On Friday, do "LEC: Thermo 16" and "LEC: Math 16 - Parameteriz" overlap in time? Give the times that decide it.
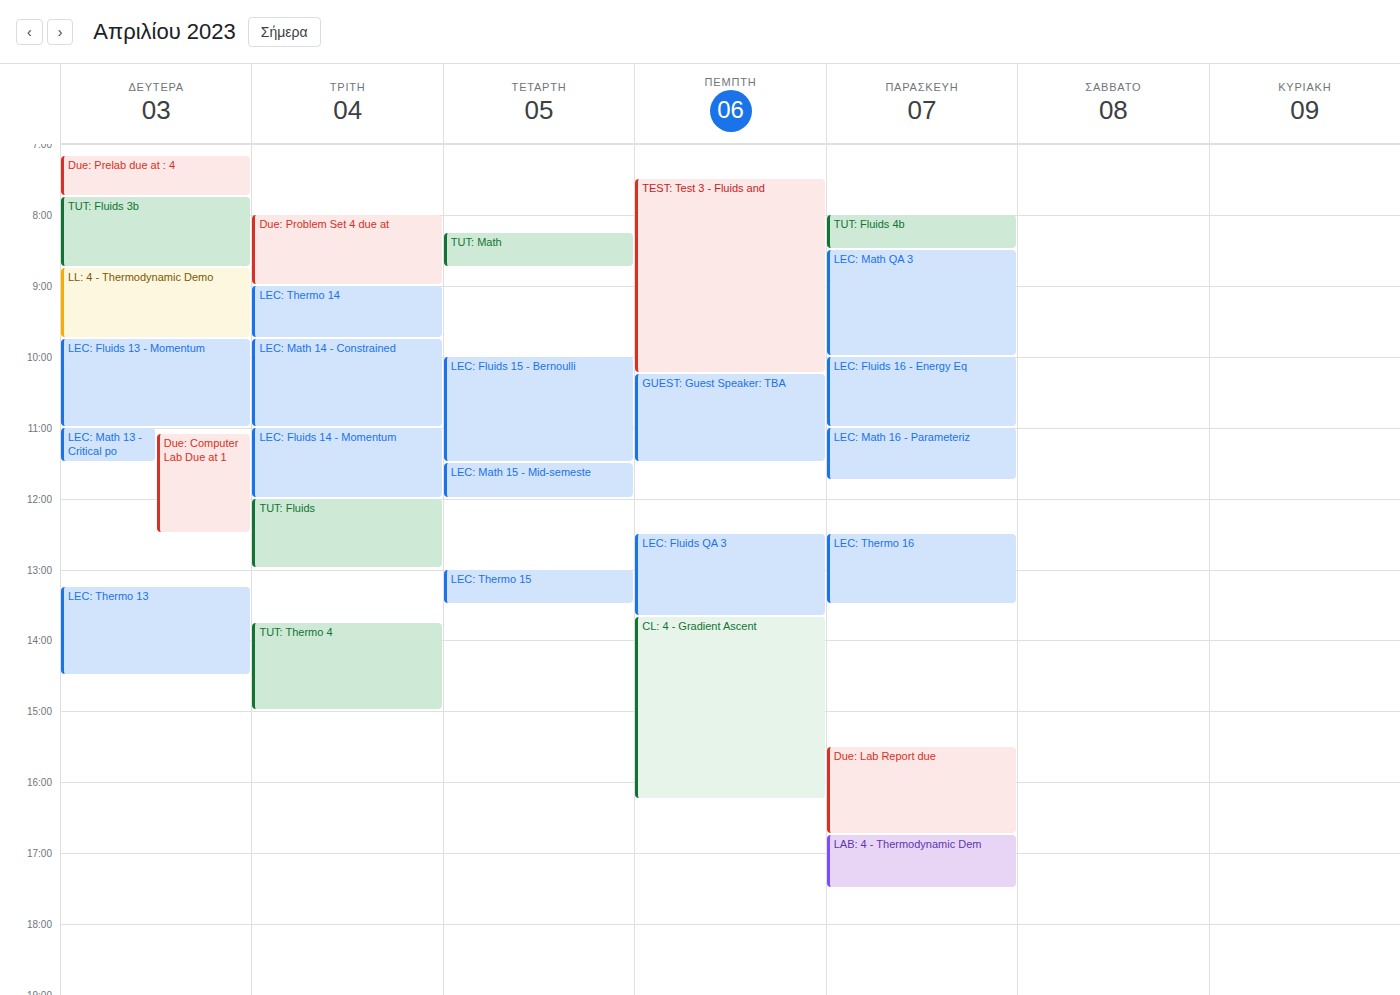
"LEC: Math 16 - Parameteriz" ends at 11:45 AM and "LEC: Thermo 16" starts at 12:30 PM -- no overlap.